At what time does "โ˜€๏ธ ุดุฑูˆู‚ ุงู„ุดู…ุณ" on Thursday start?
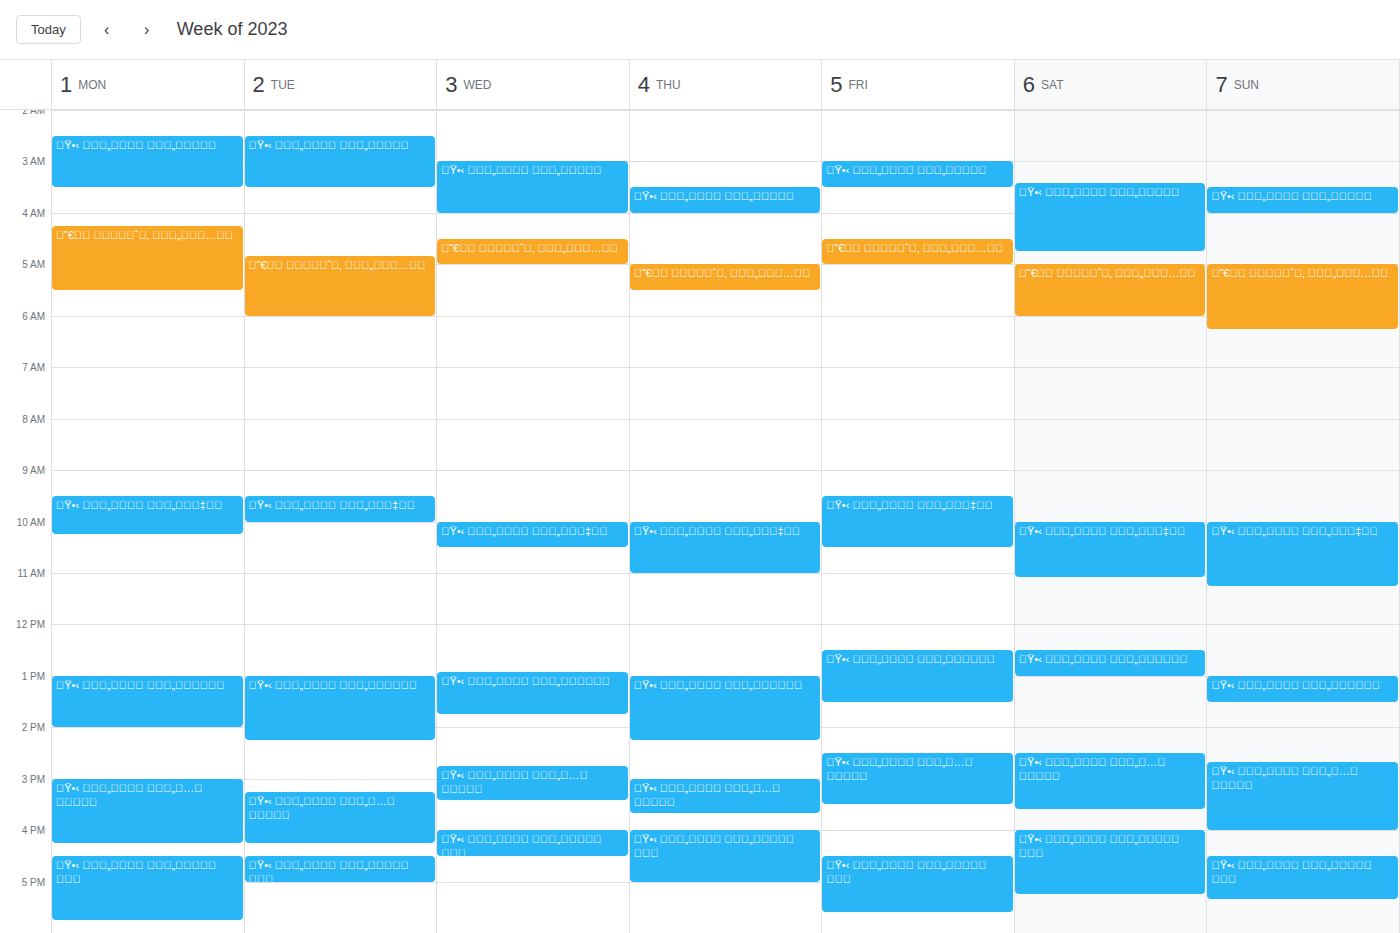
5:00 AM